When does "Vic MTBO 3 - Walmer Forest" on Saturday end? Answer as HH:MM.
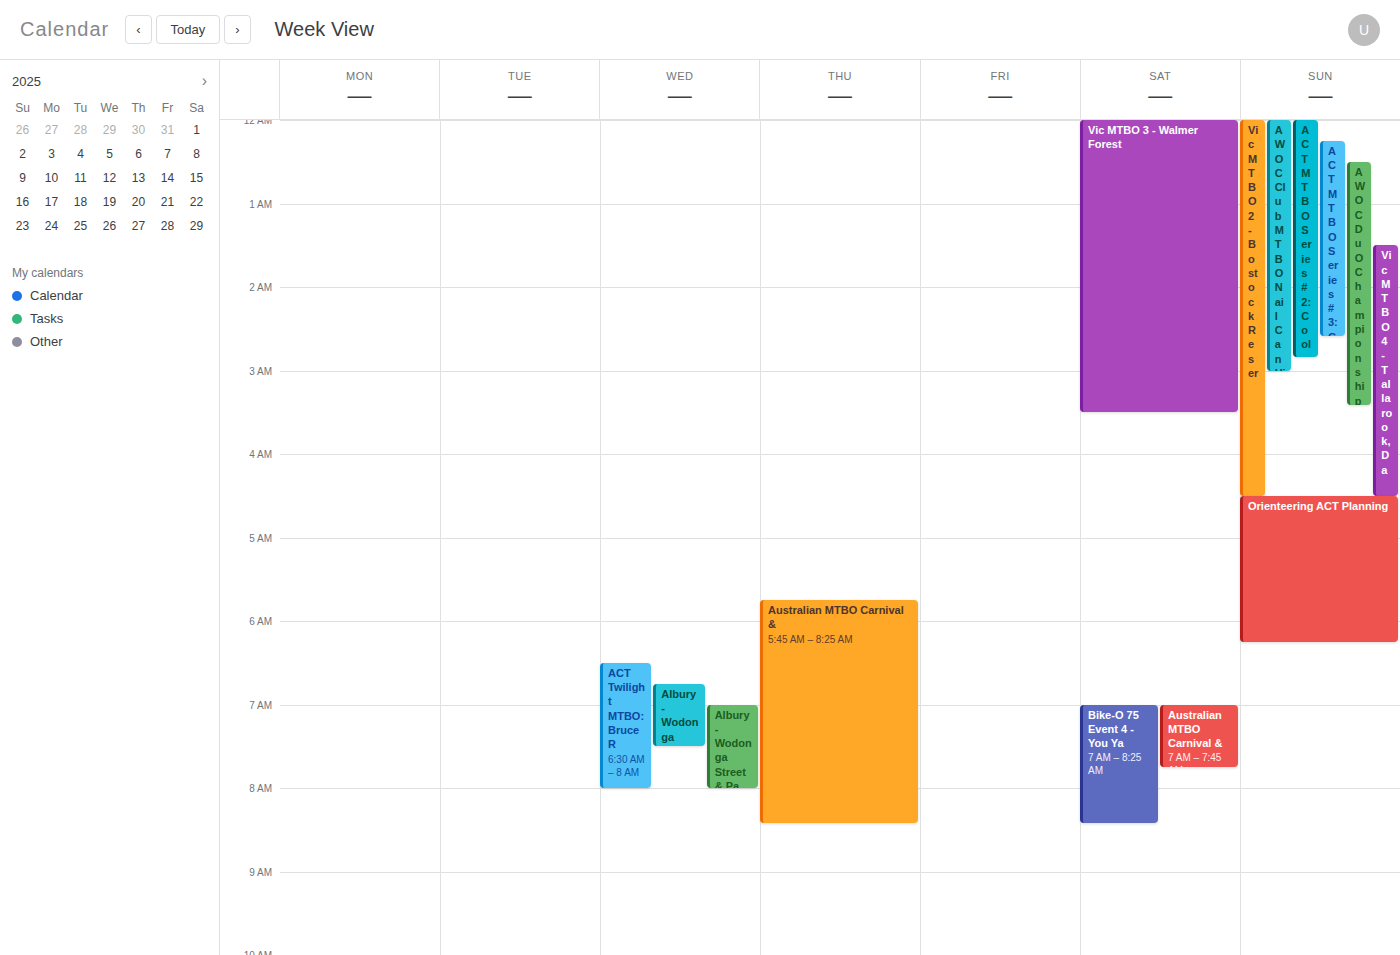
03:30